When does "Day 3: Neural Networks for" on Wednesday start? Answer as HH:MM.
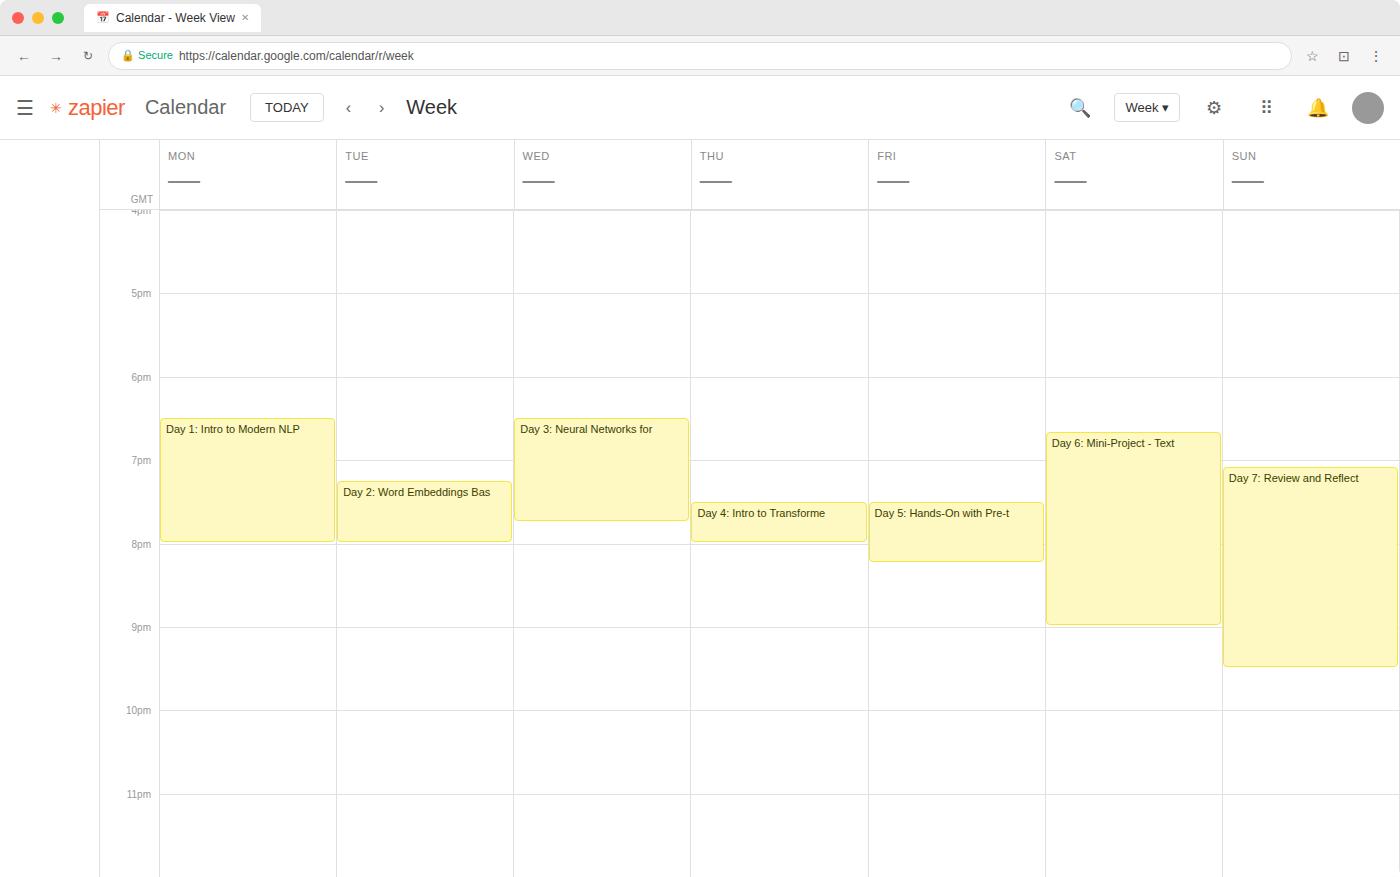
18:30